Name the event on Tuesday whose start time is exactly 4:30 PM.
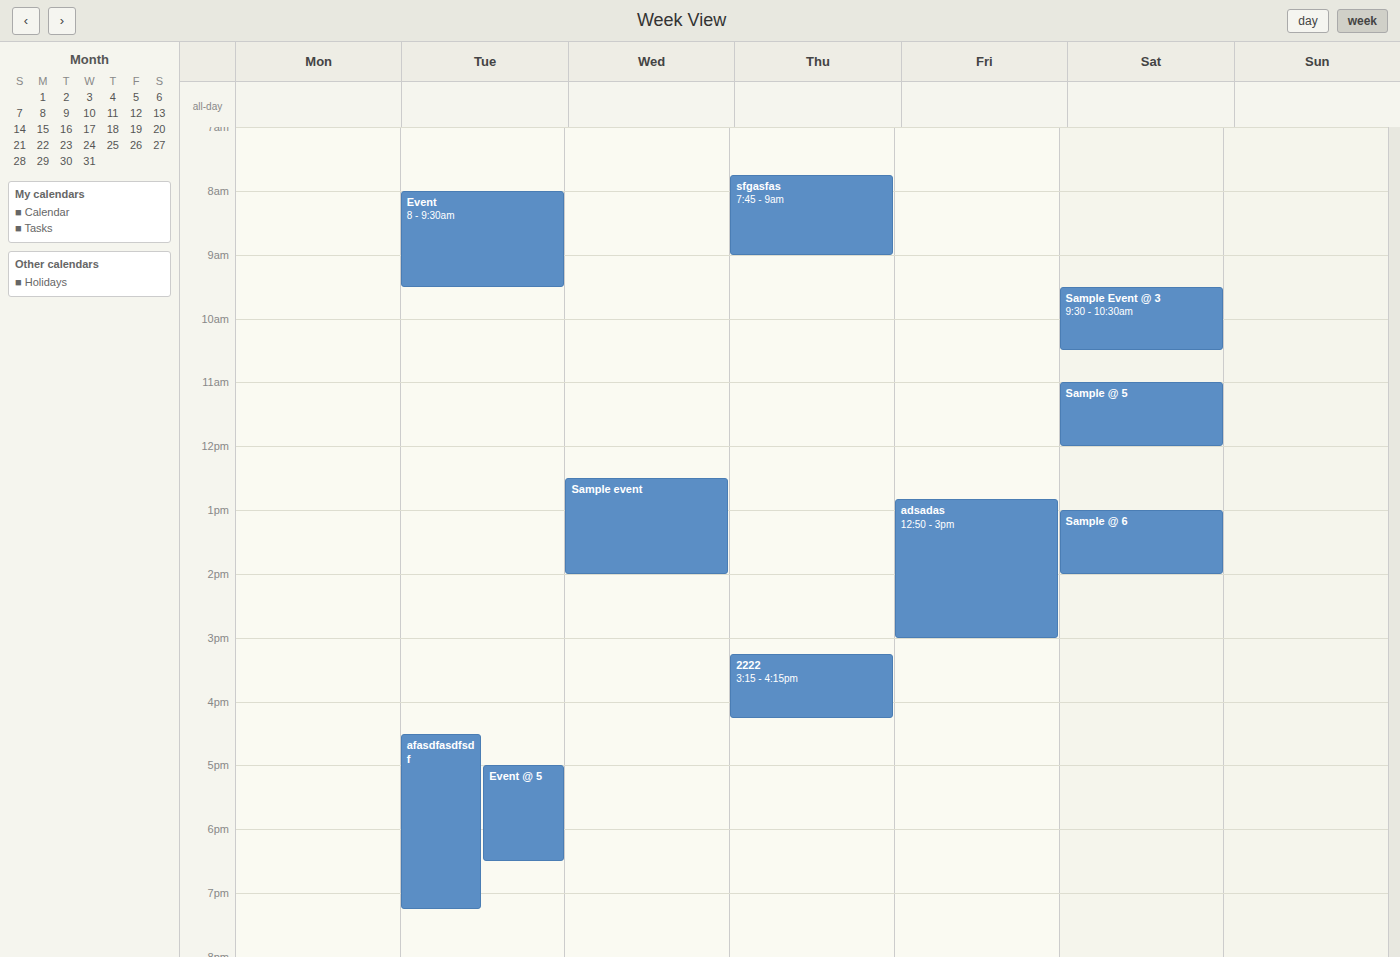
"afasdfasdfsdf"